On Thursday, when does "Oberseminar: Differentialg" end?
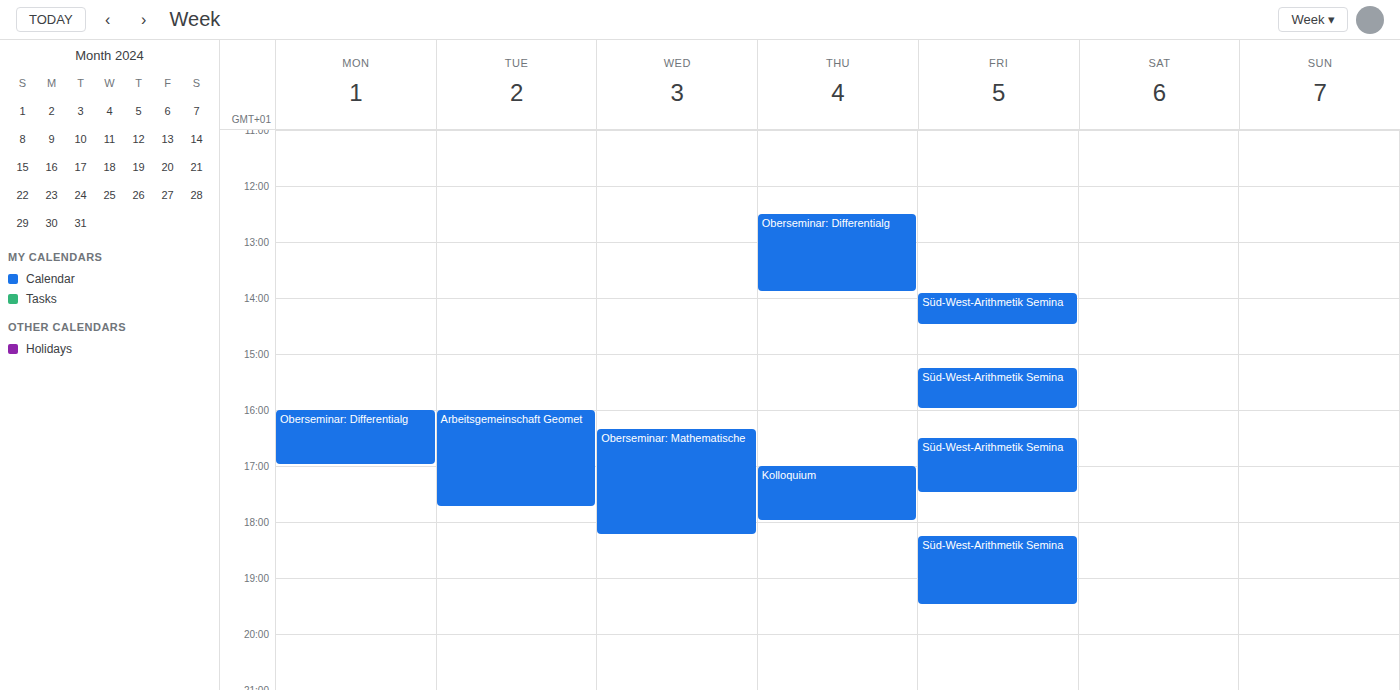
1:55 PM